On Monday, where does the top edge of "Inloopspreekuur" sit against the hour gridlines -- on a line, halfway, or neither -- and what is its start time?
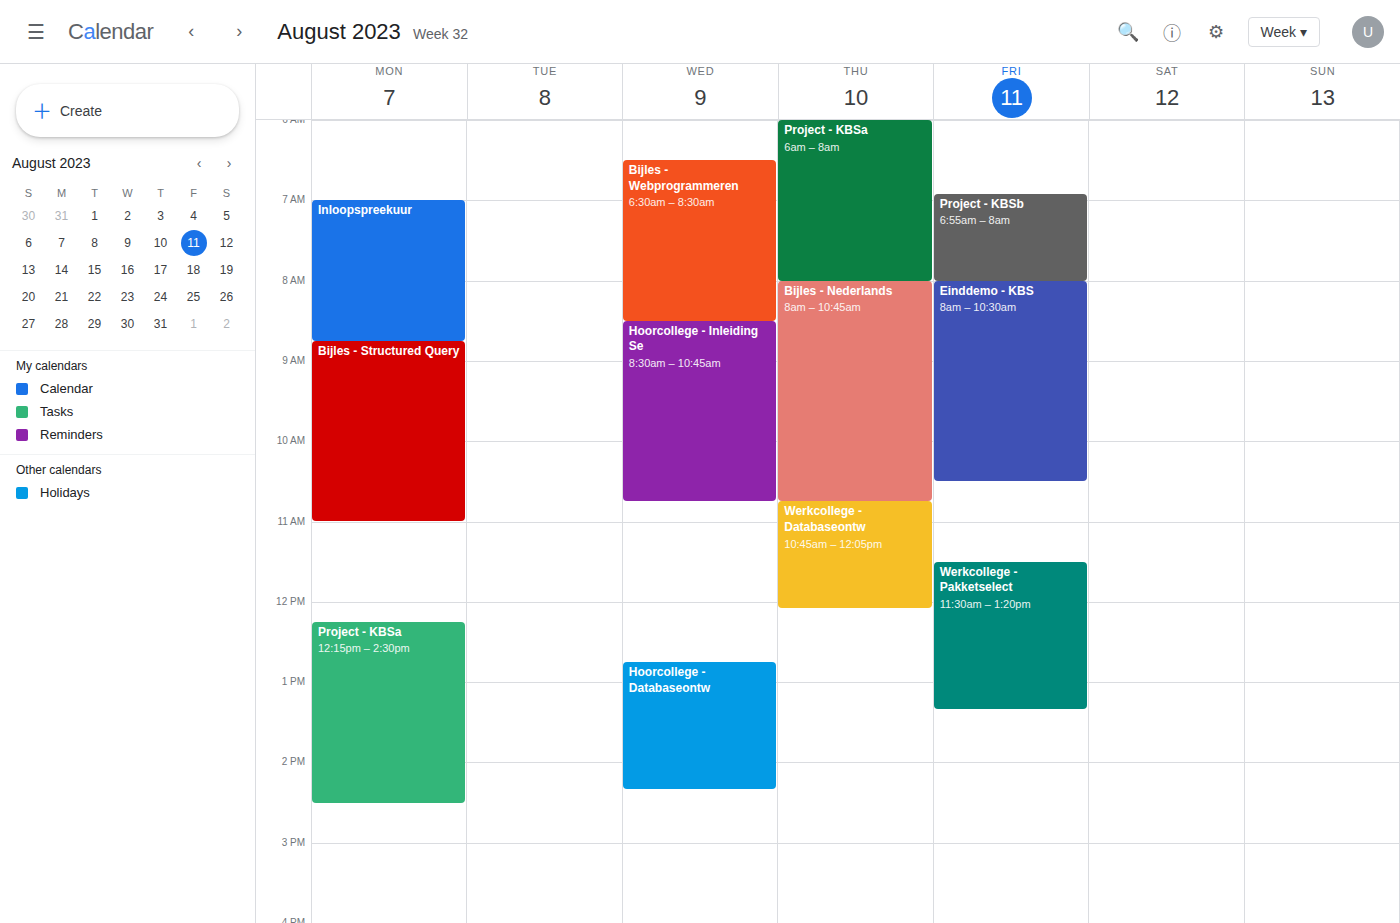
7:00 AM -- exactly on the 7 AM line.